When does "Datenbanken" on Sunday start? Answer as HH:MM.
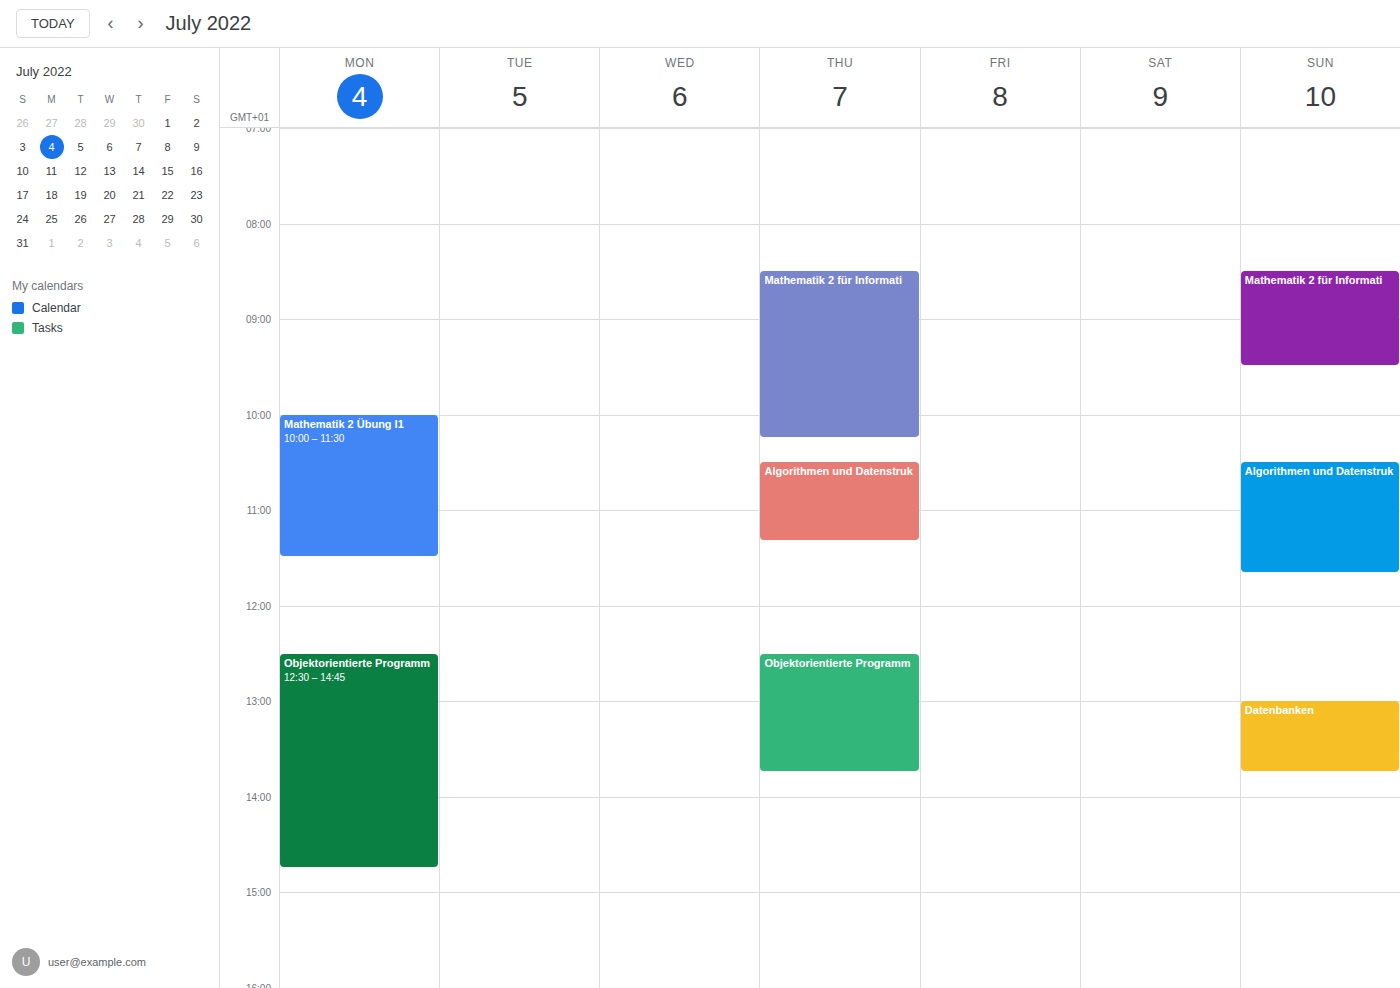
13:00